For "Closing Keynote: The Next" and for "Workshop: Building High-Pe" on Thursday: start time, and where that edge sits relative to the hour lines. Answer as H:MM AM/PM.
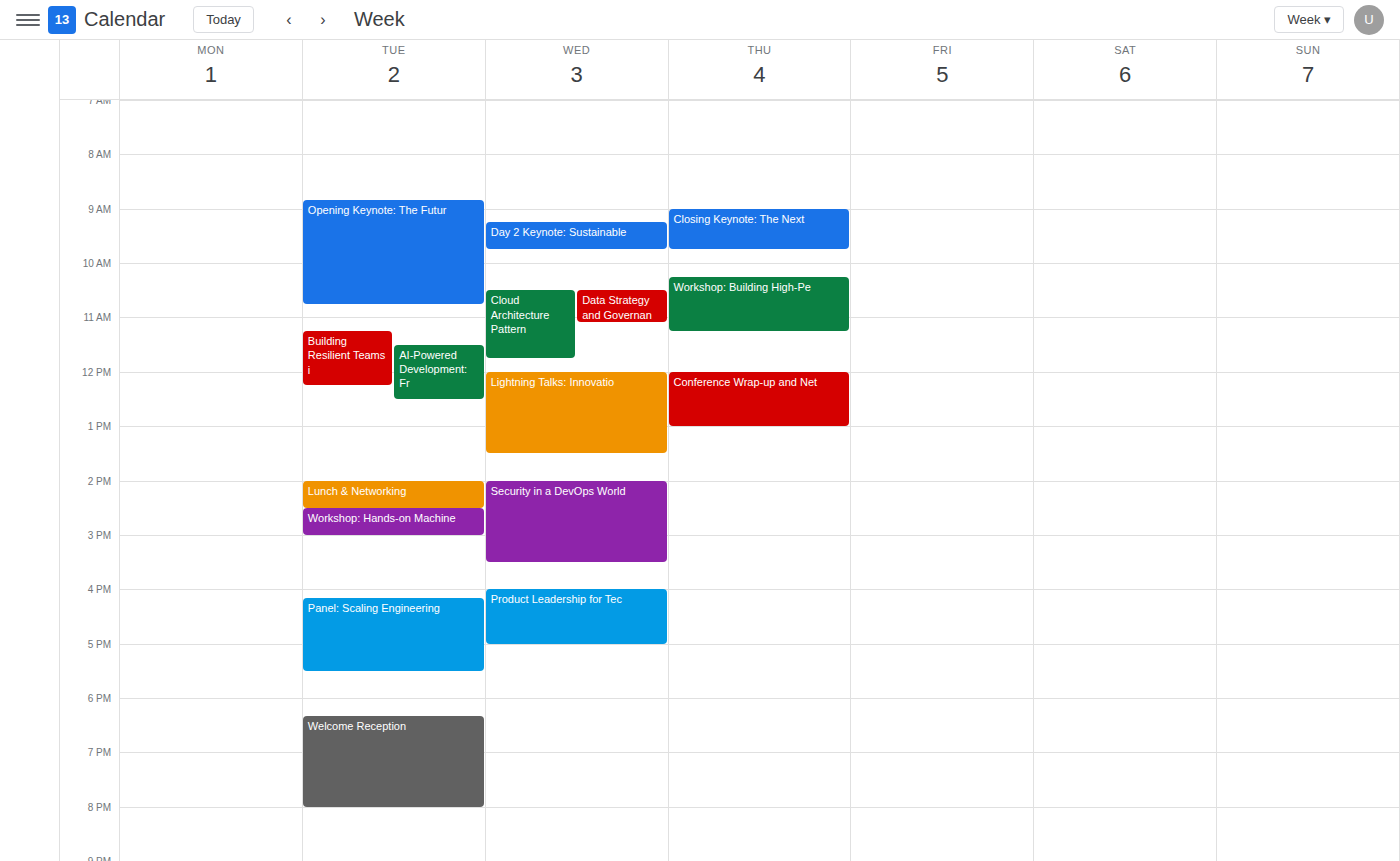
"Closing Keynote: The Next": 9:00 AM, exactly on the 9 AM line. "Workshop: Building High-Pe": 10:15 AM, neither: a quarter of the way from the 10 AM line to the 11 AM line.